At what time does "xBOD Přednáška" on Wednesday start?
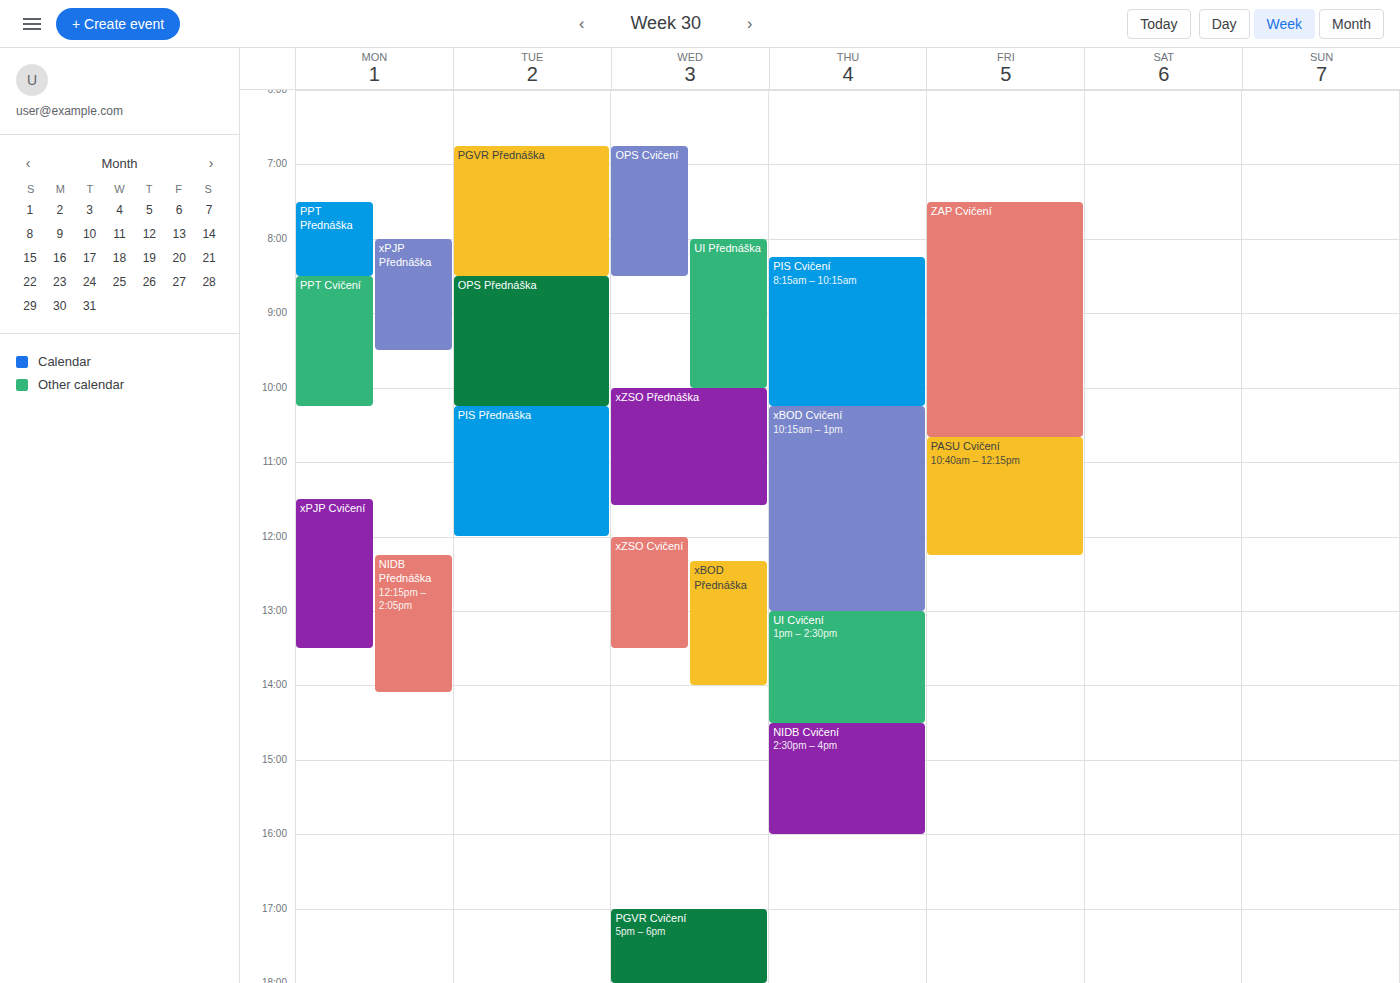
12:20 PM